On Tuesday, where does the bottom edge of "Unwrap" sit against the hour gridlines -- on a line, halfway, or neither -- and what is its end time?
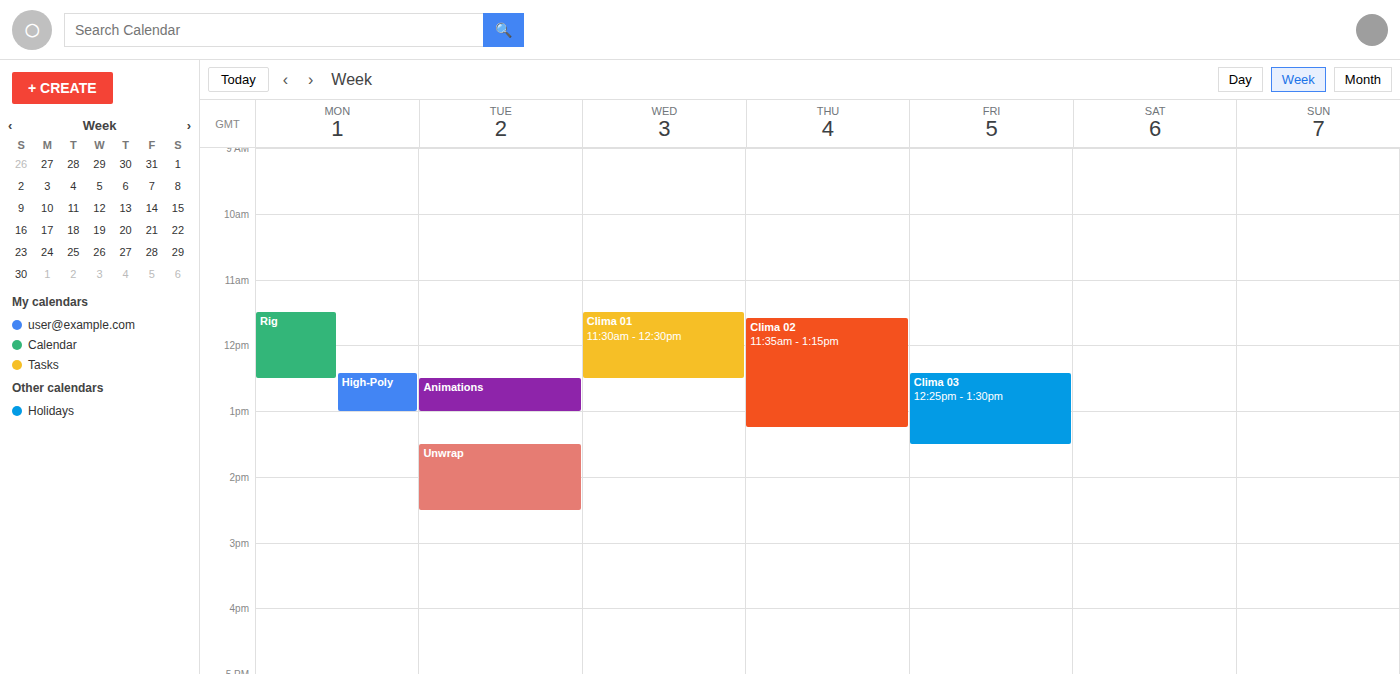
2:30 PM -- halfway between the 2 PM and 3 PM lines.